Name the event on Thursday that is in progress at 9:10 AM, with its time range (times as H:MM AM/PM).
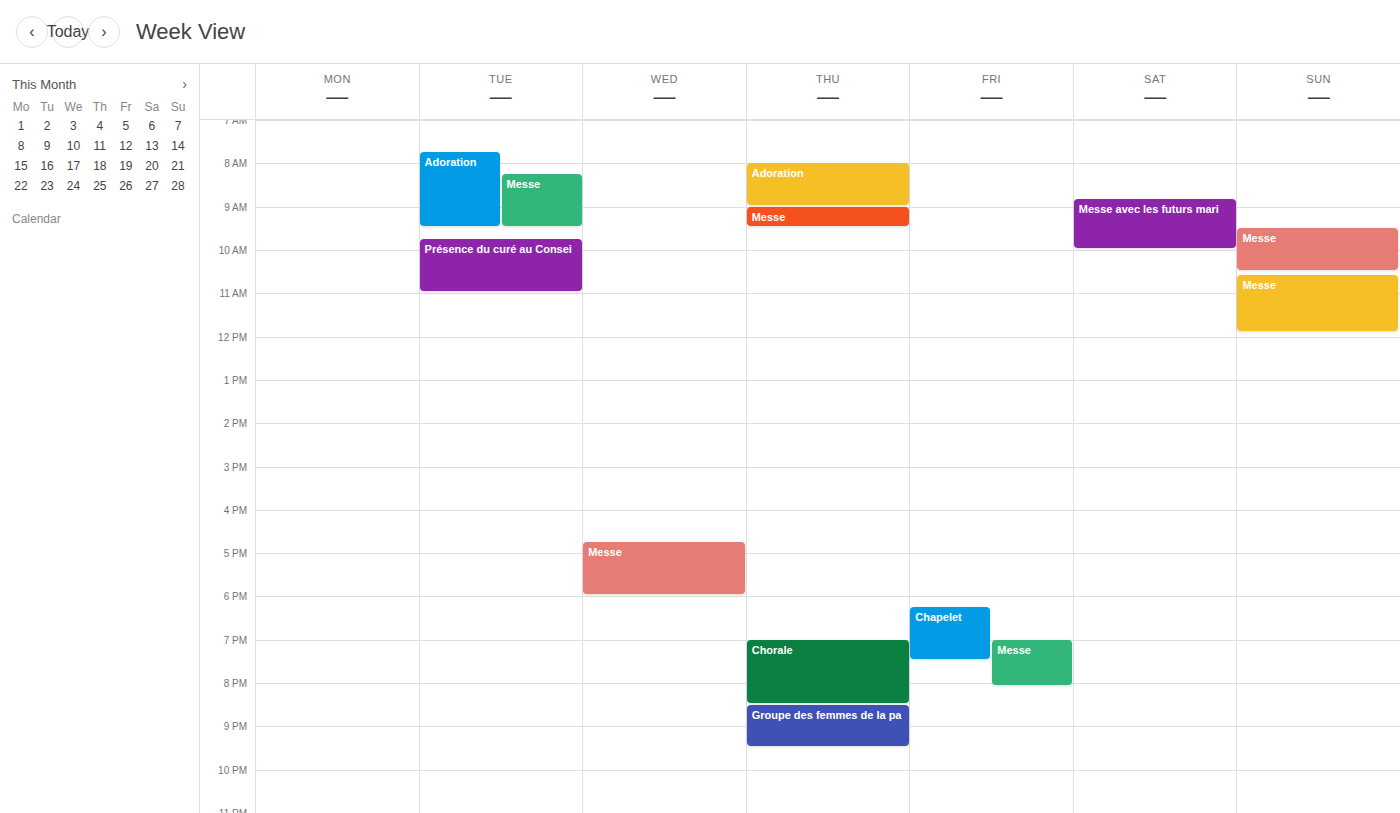
"Messe", 9:00 AM to 9:30 AM